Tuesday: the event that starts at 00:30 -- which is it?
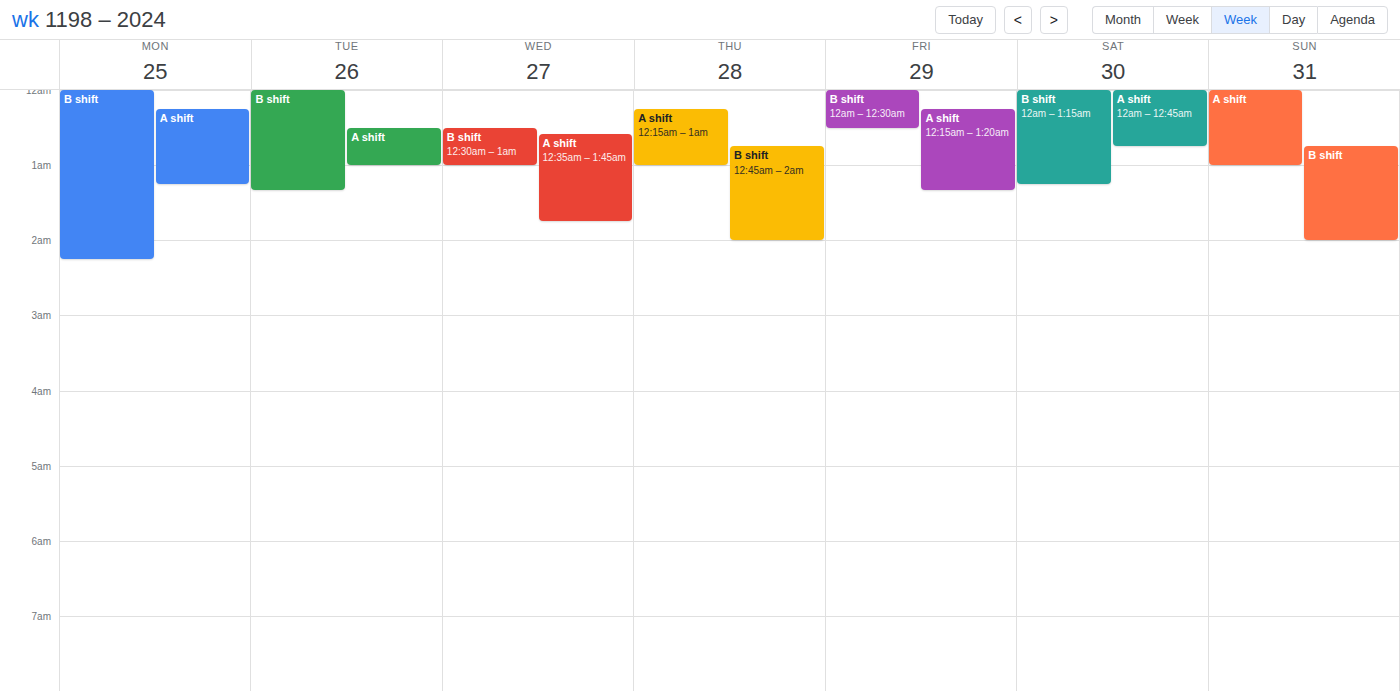
"A shift"